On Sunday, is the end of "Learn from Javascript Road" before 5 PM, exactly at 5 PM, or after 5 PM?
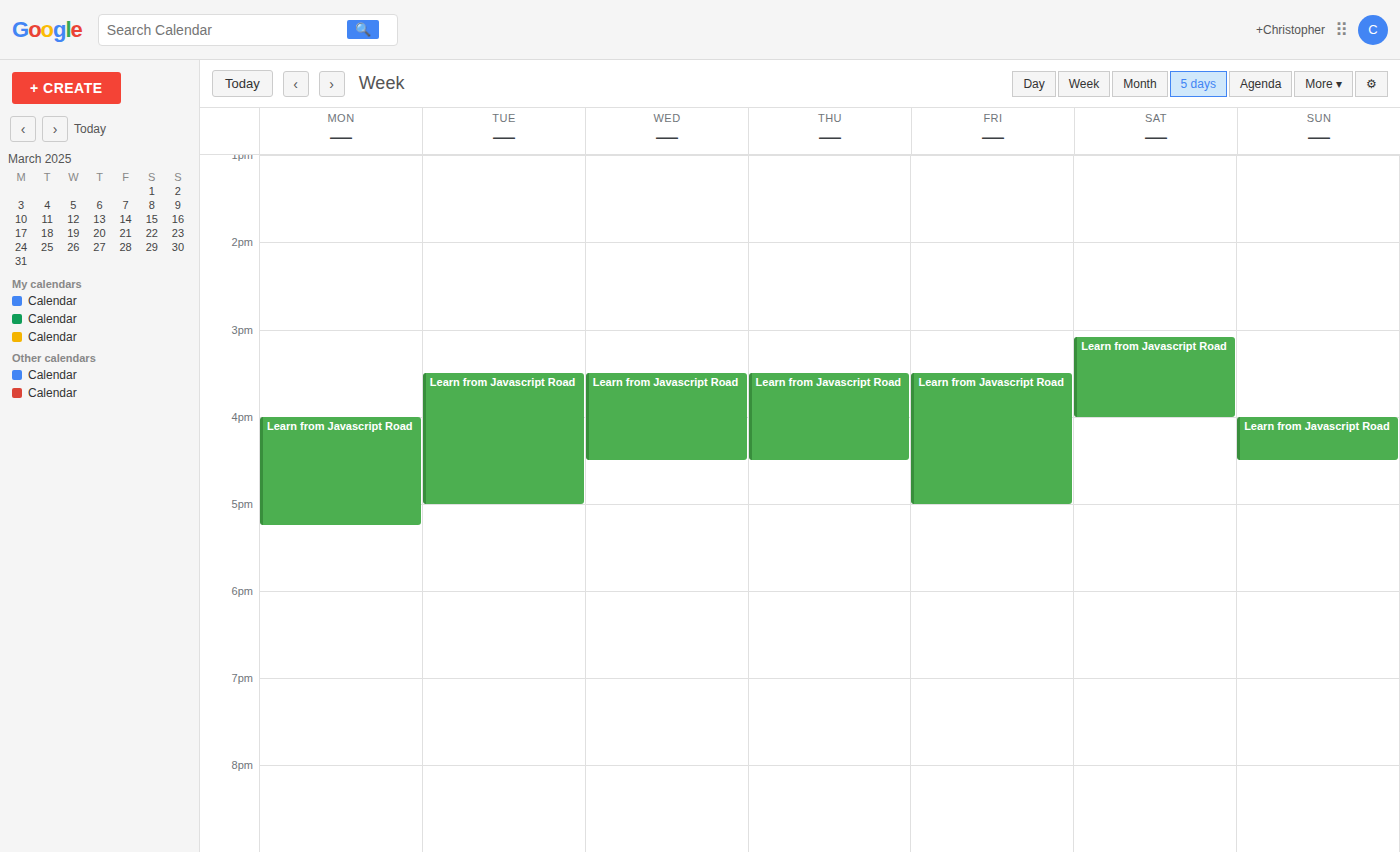
4:30 PM -- before 5 PM, 30 minutes above the 5 PM line.